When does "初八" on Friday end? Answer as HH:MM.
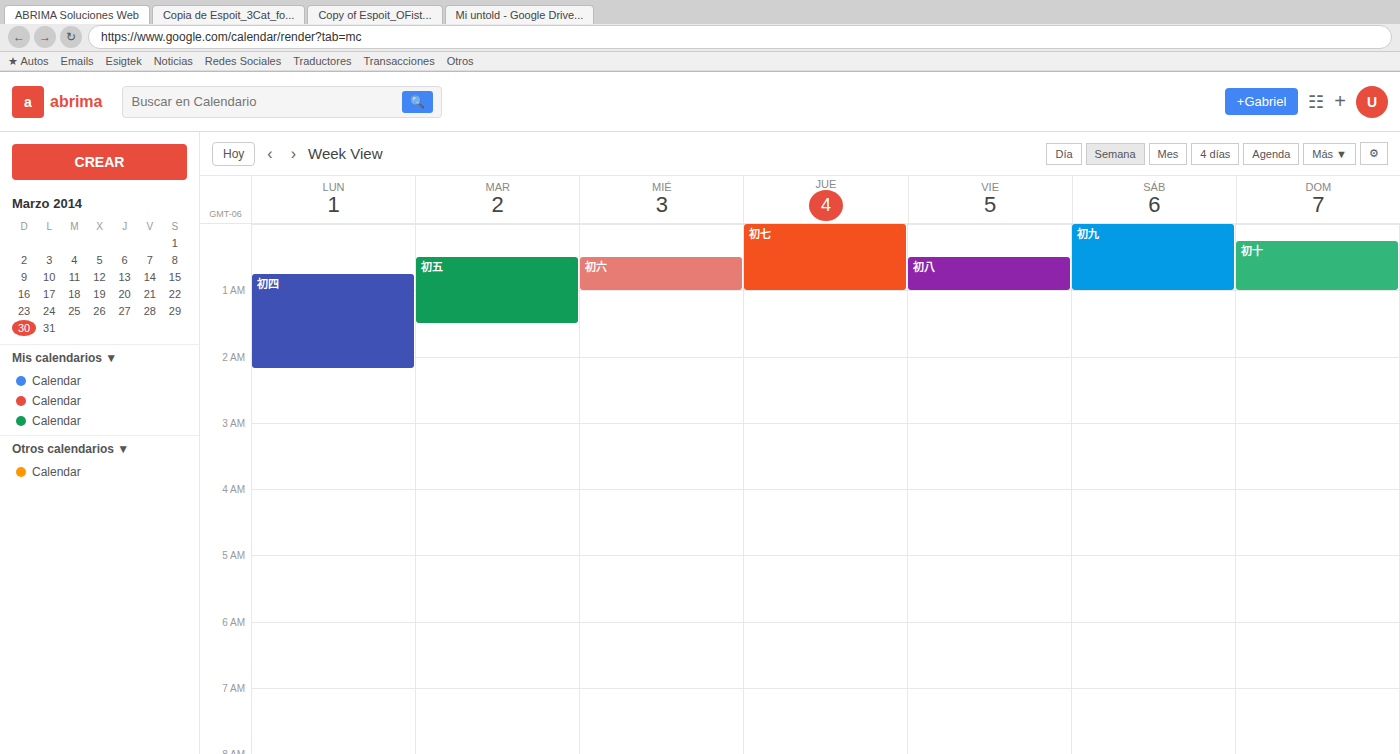
01:00